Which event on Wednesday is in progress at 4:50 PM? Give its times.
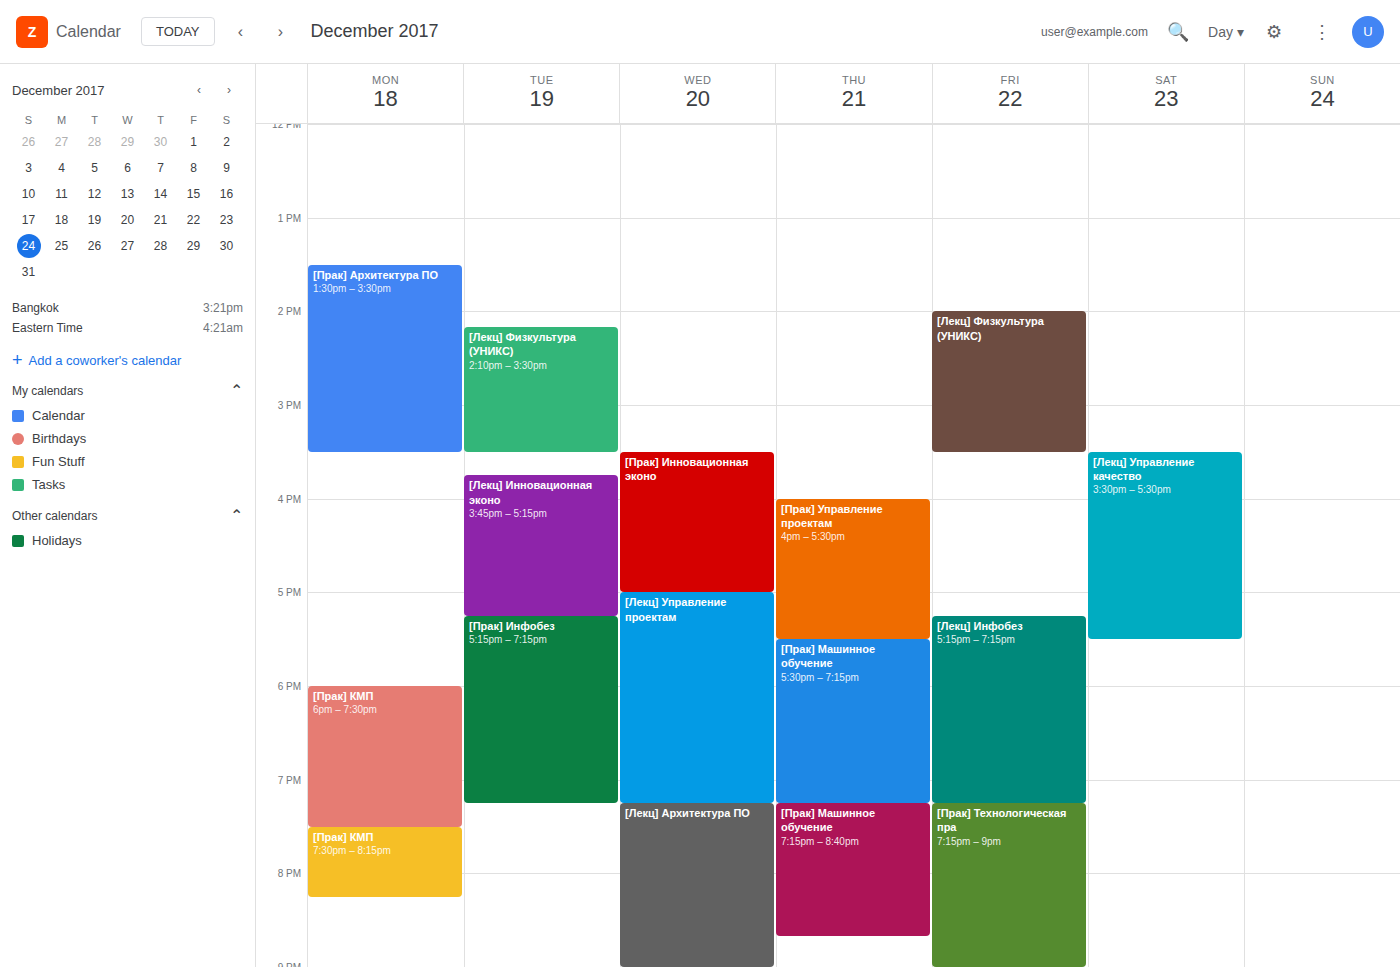
"[Прак] Инновационная эконо", 3:30 PM to 5:00 PM